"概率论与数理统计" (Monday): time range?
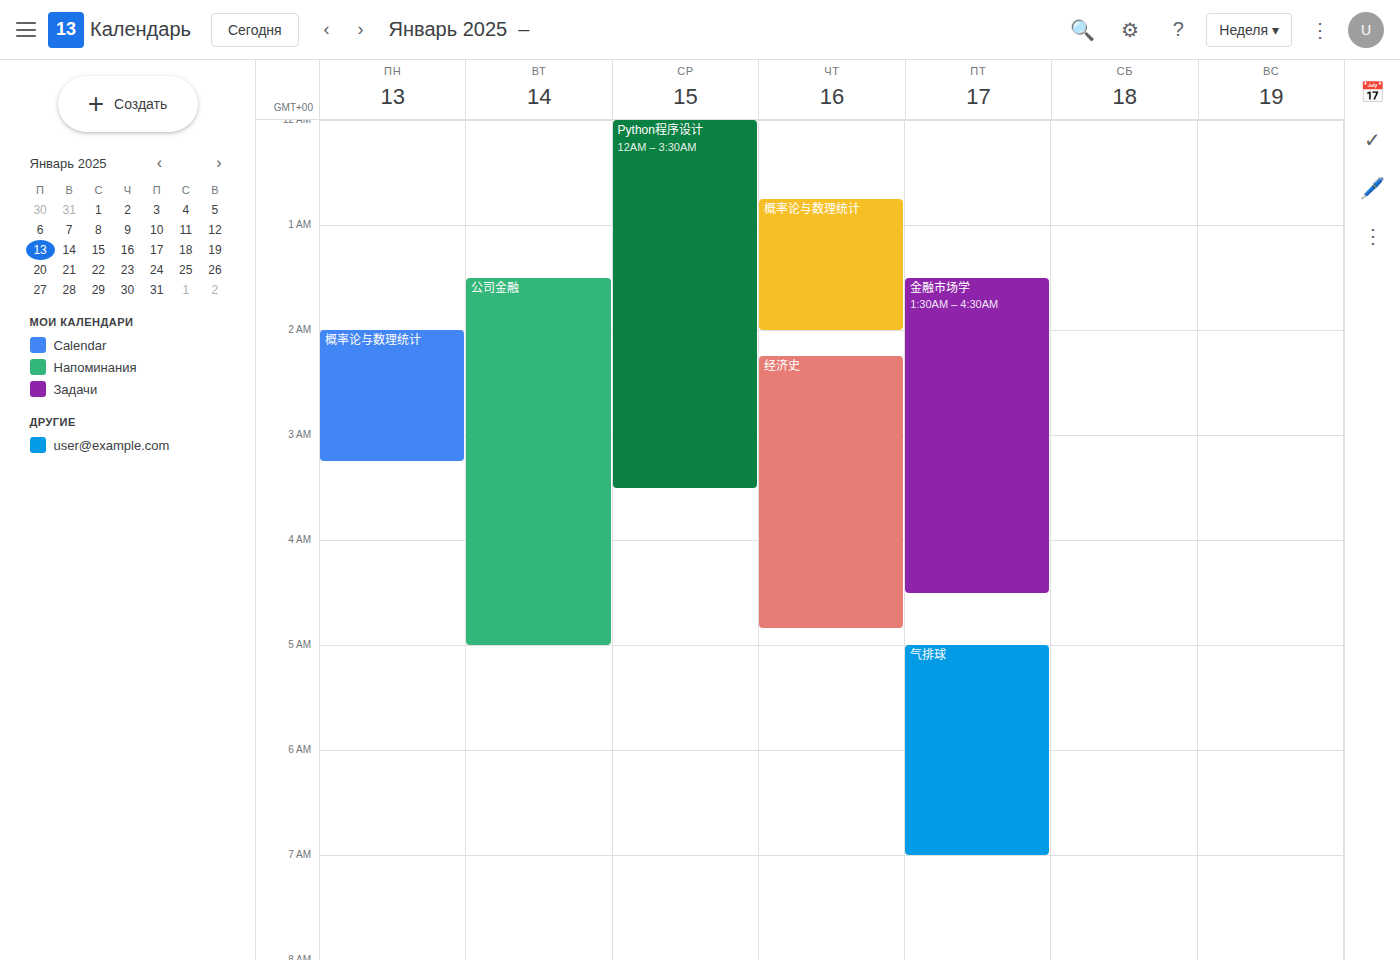
02:00 to 03:15